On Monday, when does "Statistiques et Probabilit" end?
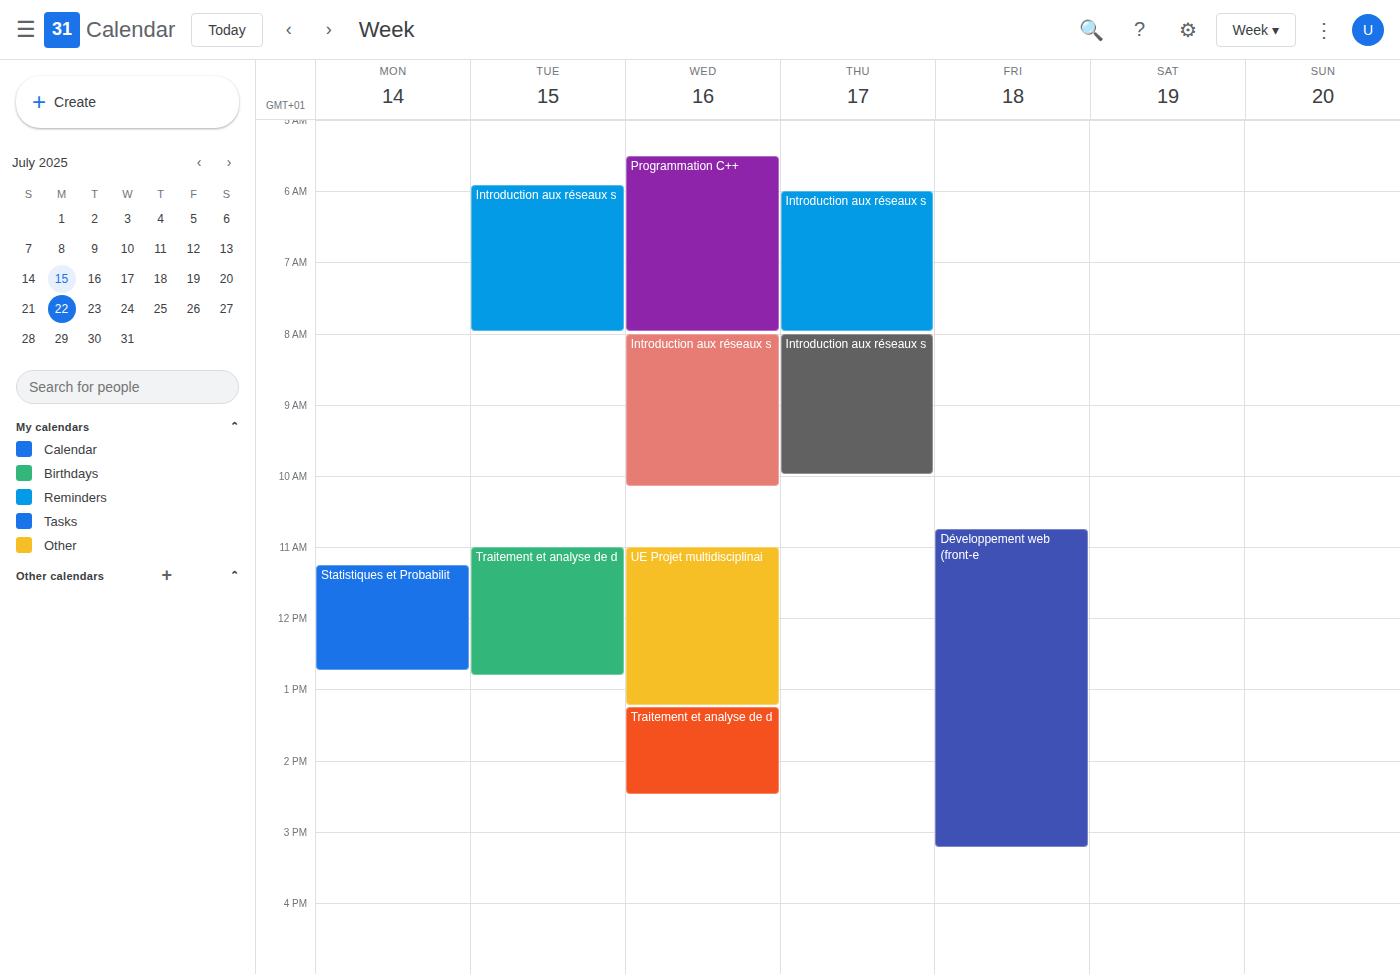
12:45 PM